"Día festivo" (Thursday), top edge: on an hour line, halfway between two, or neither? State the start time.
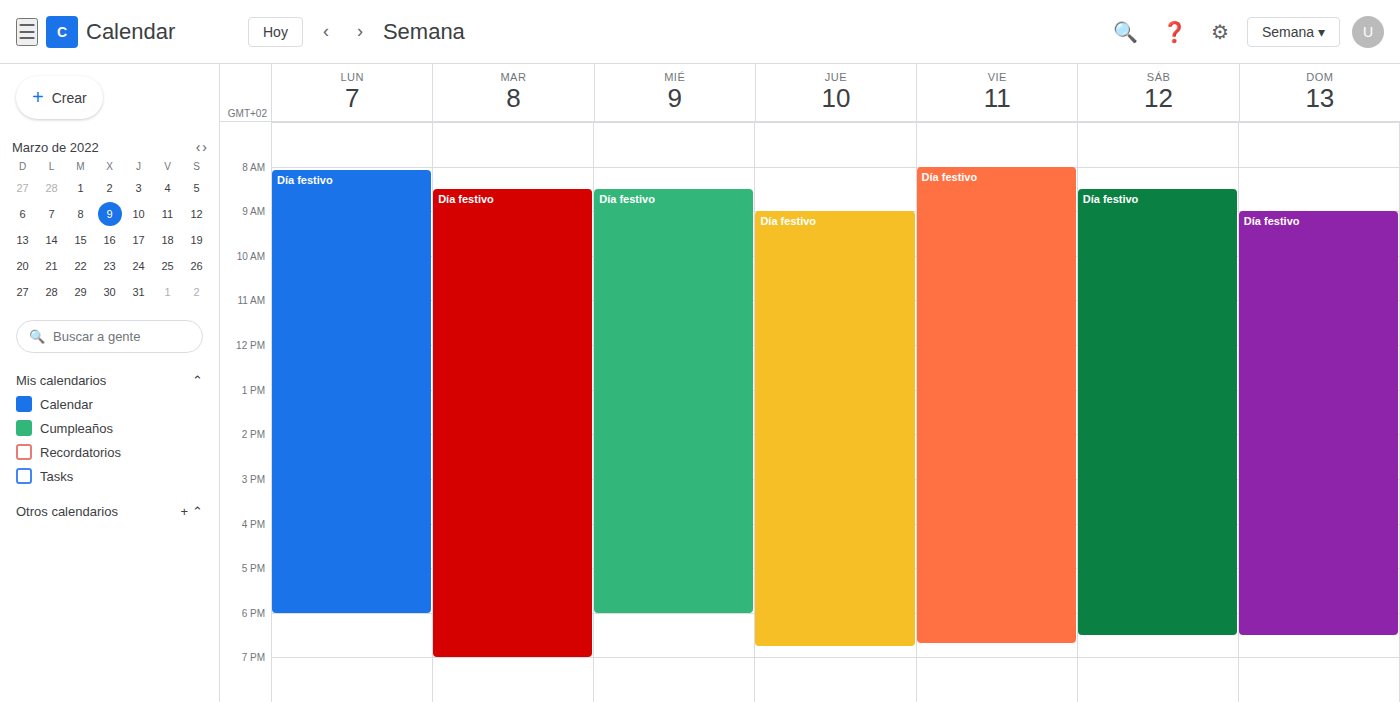
9:00 AM -- exactly on the 9 AM line.